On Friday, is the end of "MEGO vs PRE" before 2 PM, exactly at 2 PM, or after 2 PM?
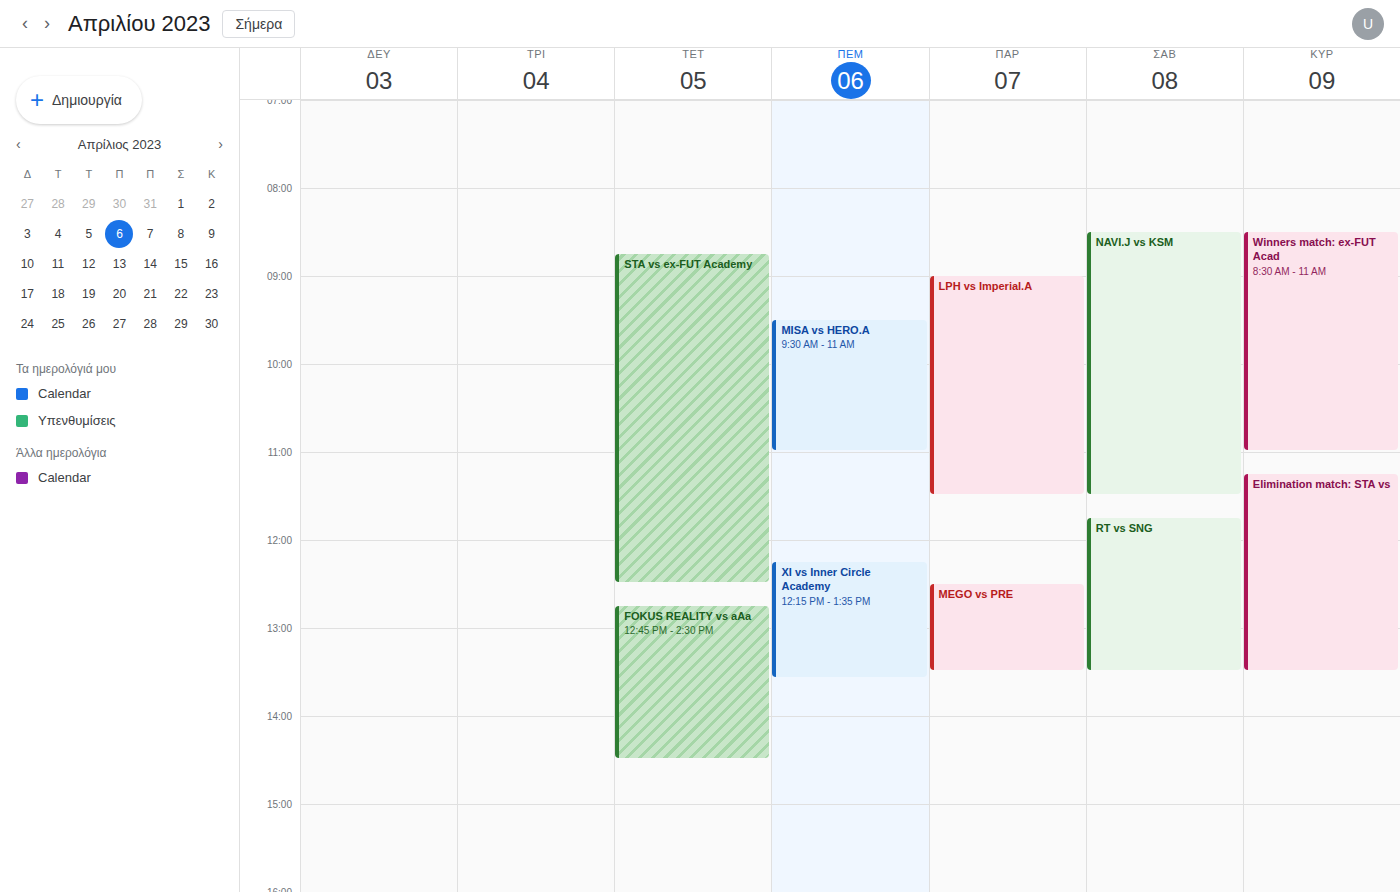
1:30 PM -- before 2 PM, 30 minutes above the 2 PM line.